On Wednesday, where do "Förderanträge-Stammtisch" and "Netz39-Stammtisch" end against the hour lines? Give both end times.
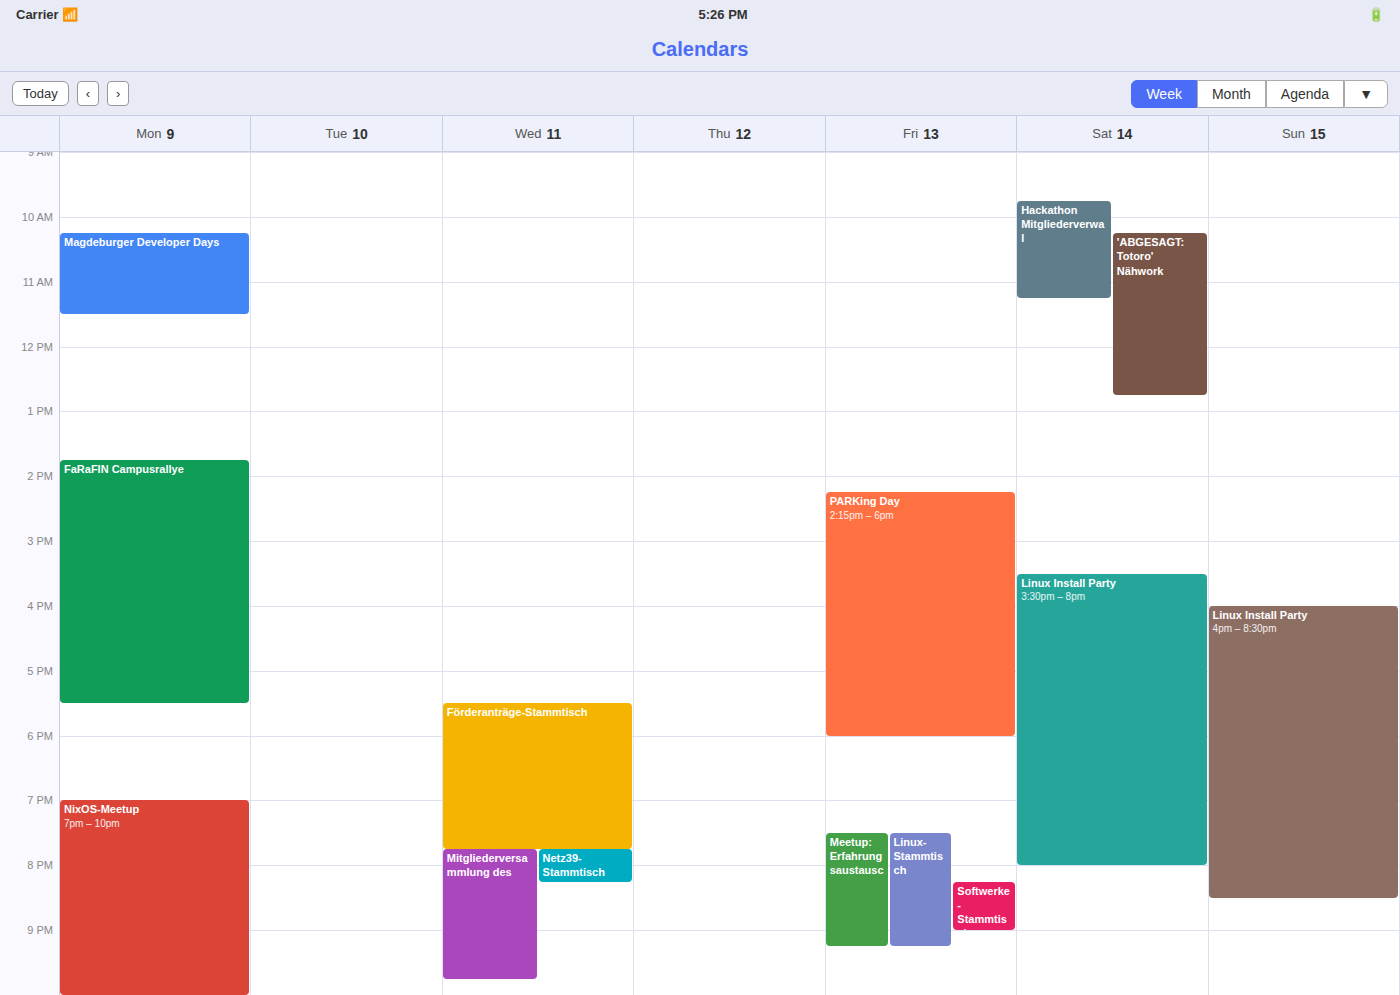
"Förderanträge-Stammtisch": 7:45 PM, neither: three quarters of the way from the 7 PM line to the 8 PM line. "Netz39-Stammtisch": 8:15 PM, neither: a quarter of the way from the 8 PM line to the 9 PM line.